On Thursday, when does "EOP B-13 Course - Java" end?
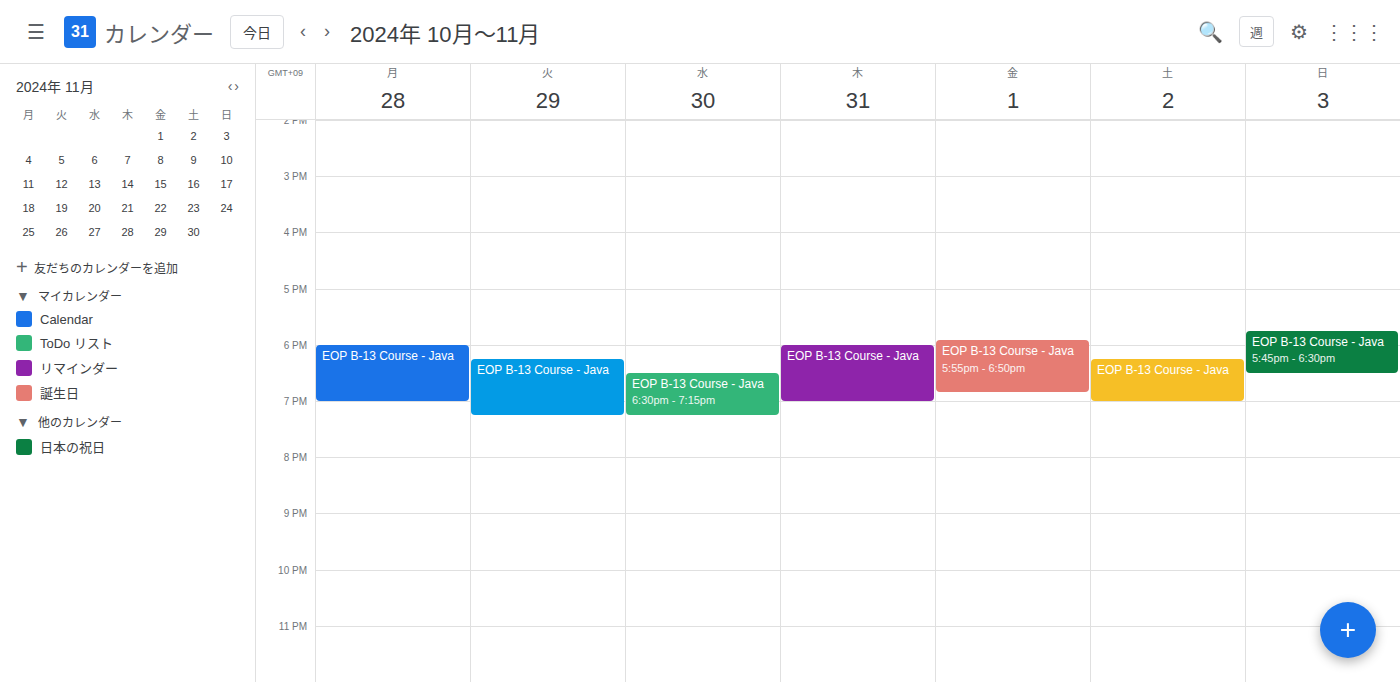
19:00